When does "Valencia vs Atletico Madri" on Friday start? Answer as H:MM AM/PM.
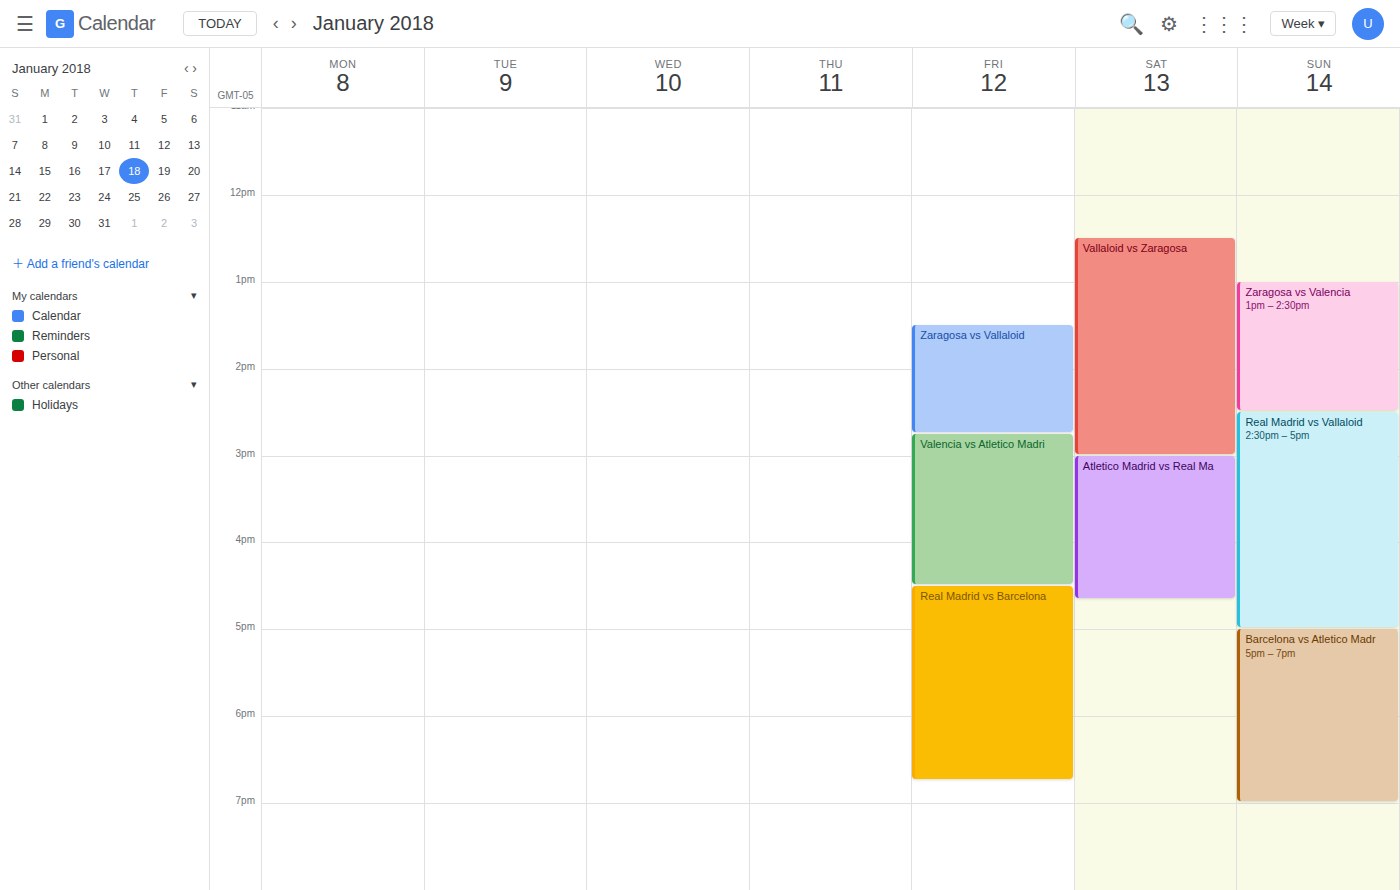
2:45 PM